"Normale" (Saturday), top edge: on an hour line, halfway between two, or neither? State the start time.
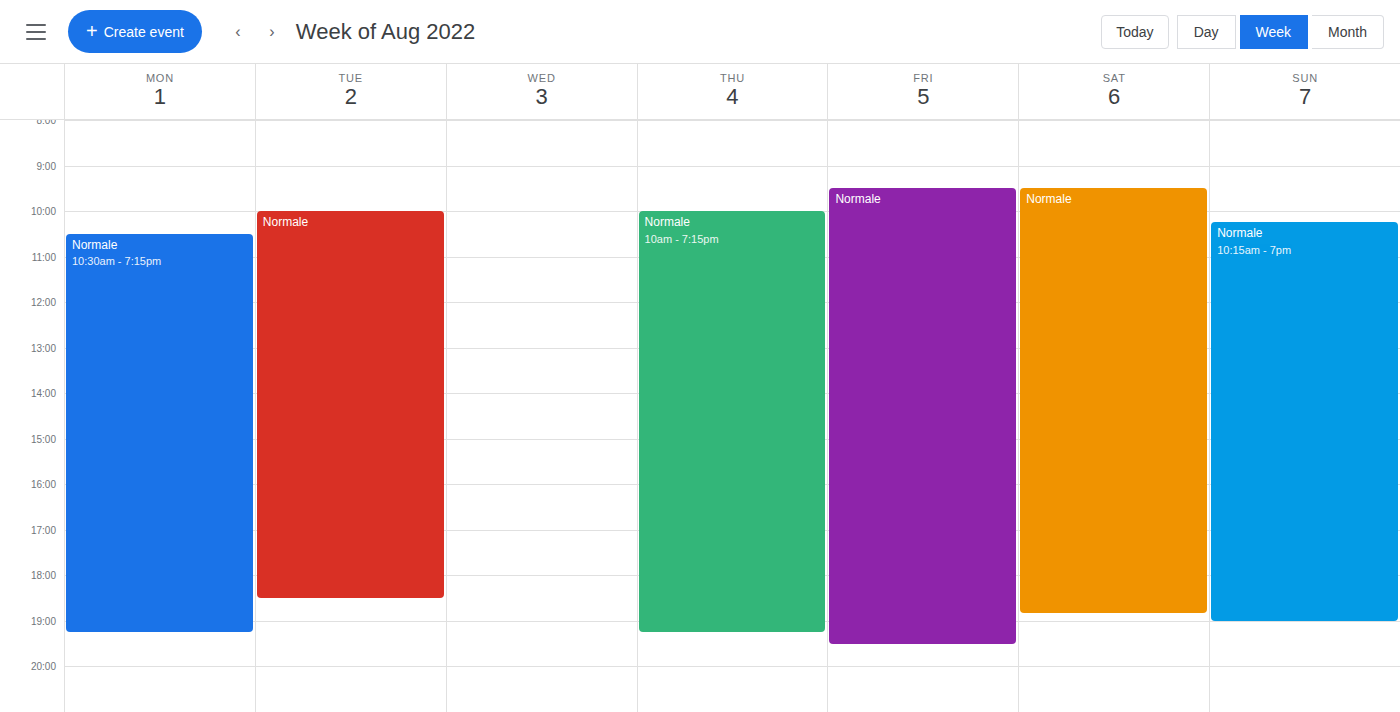
9:30 AM -- halfway between the 9 AM and 10 AM lines.